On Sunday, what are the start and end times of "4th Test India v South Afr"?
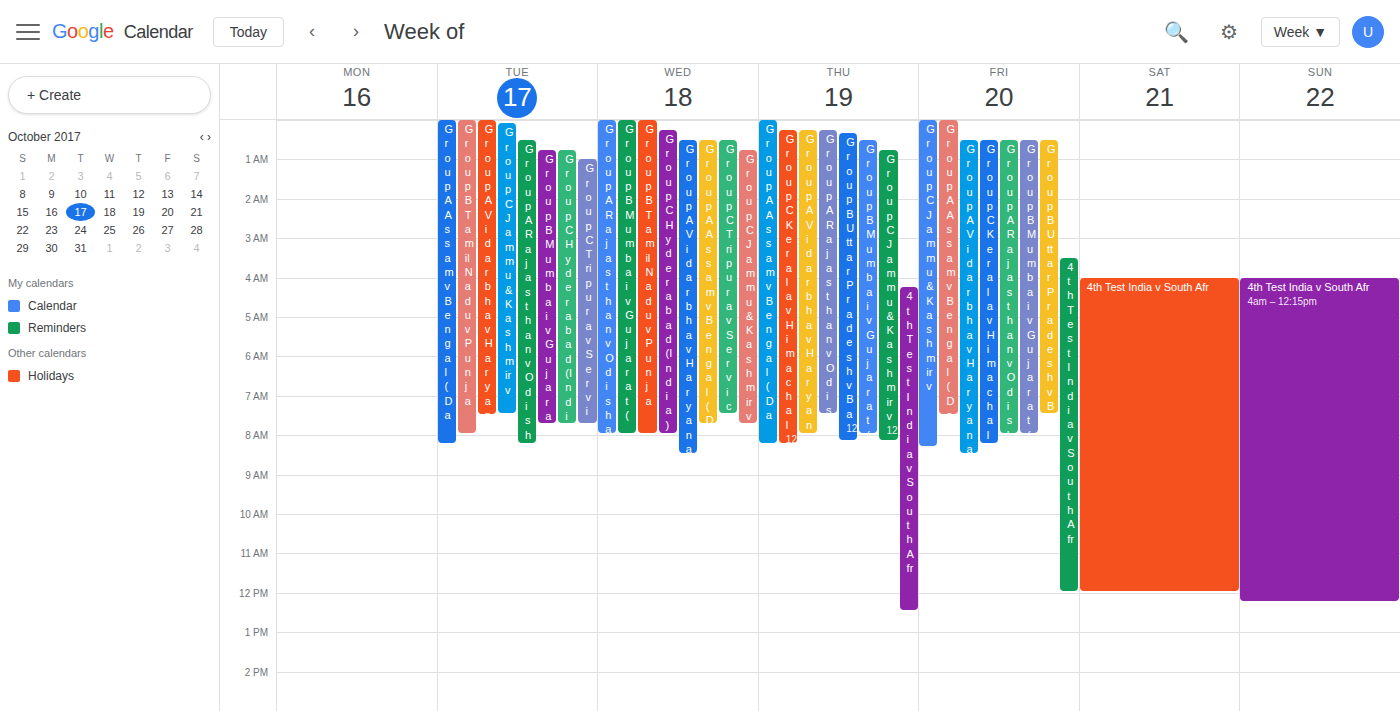
4:00 AM to 12:15 PM